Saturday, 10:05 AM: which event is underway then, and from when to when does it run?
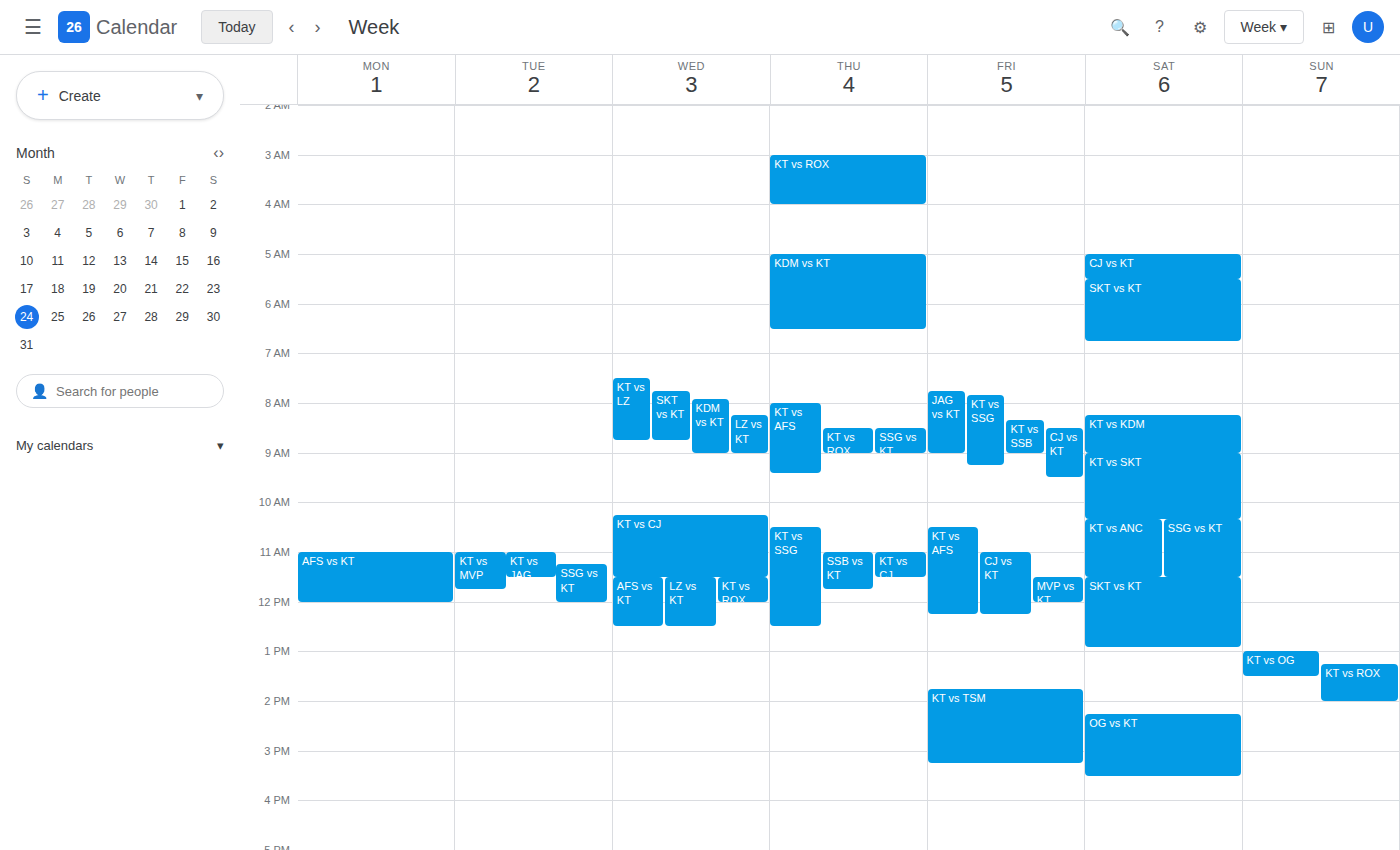
"KT vs SKT", 9:00 AM to 10:20 AM